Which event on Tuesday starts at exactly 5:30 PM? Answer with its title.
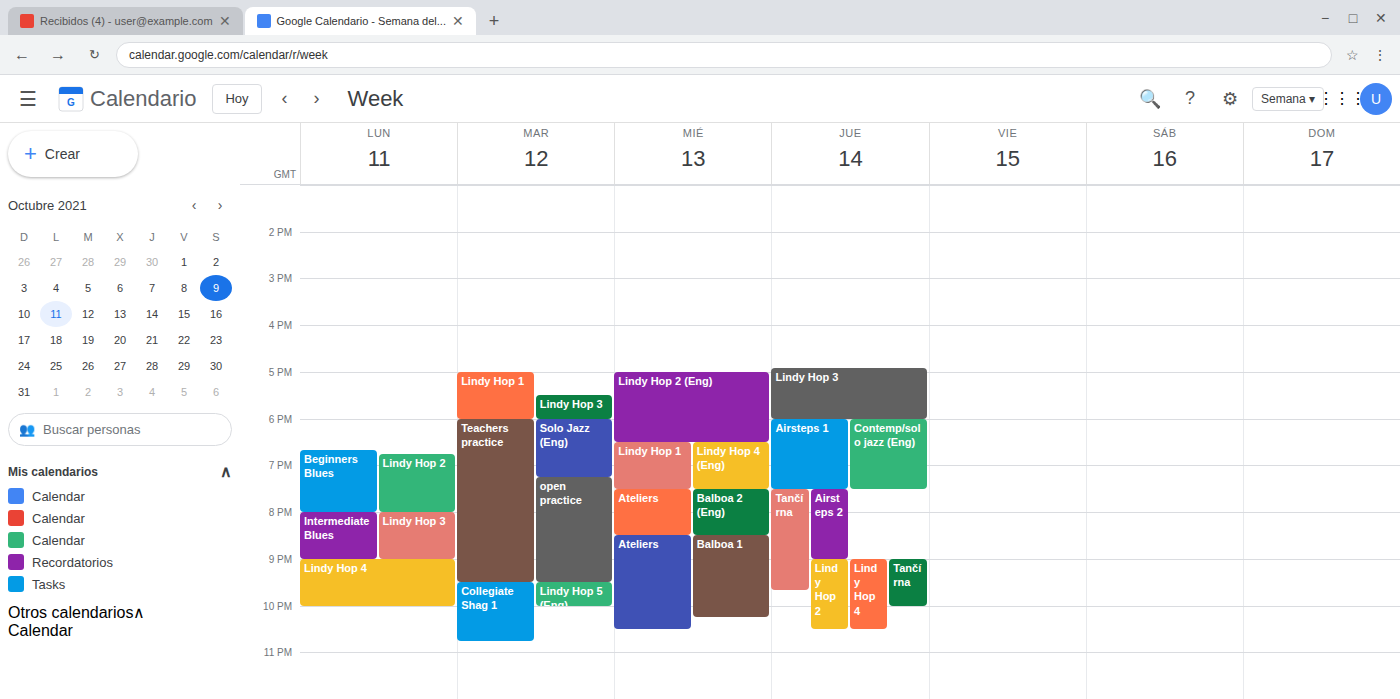
"Lindy Hop 3"